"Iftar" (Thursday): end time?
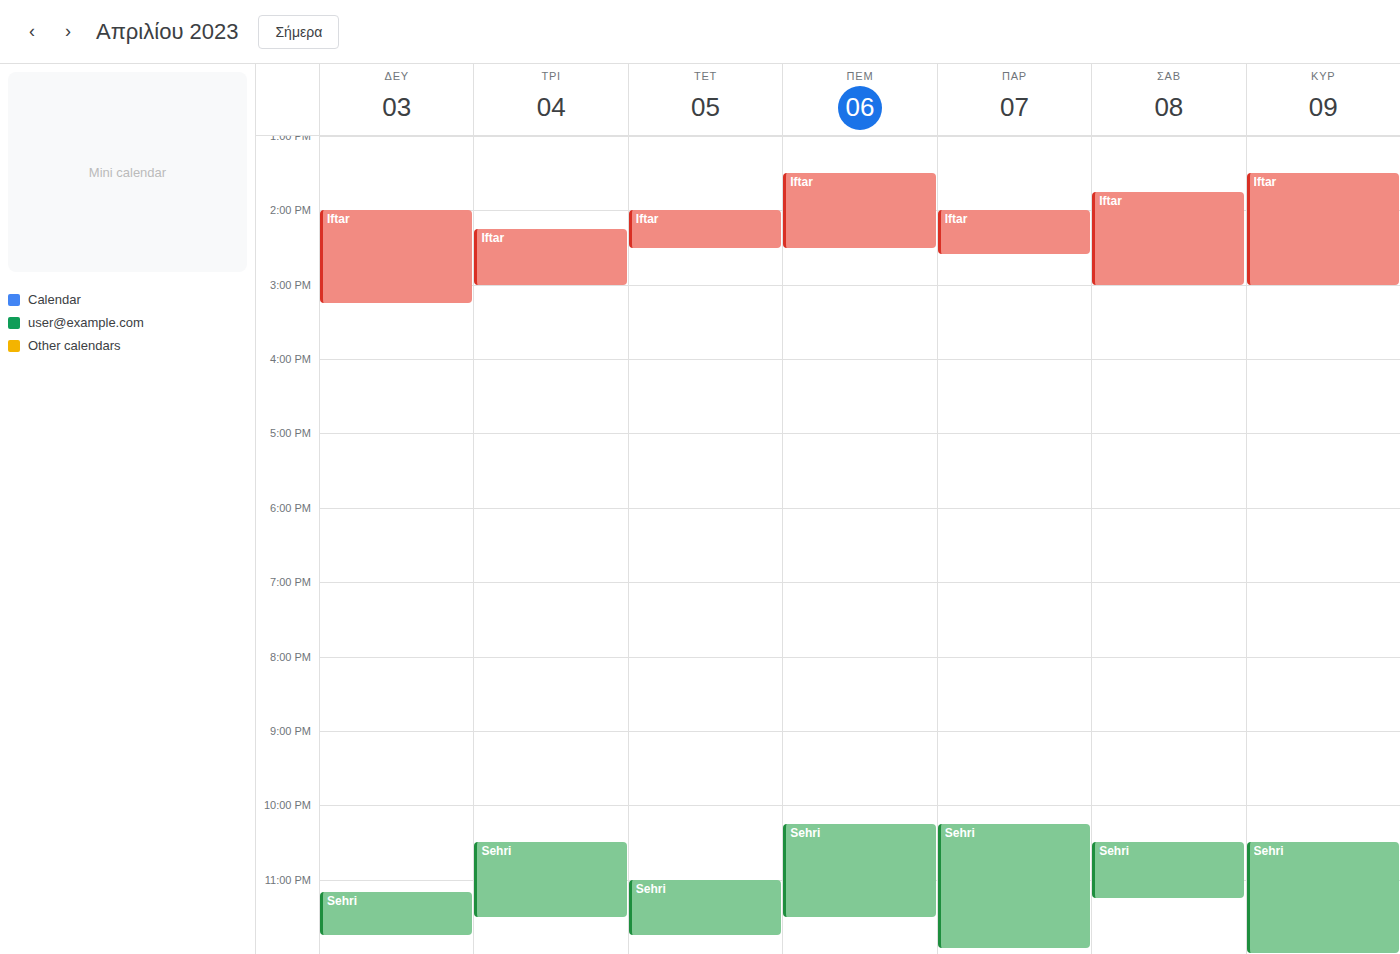
2:30 PM